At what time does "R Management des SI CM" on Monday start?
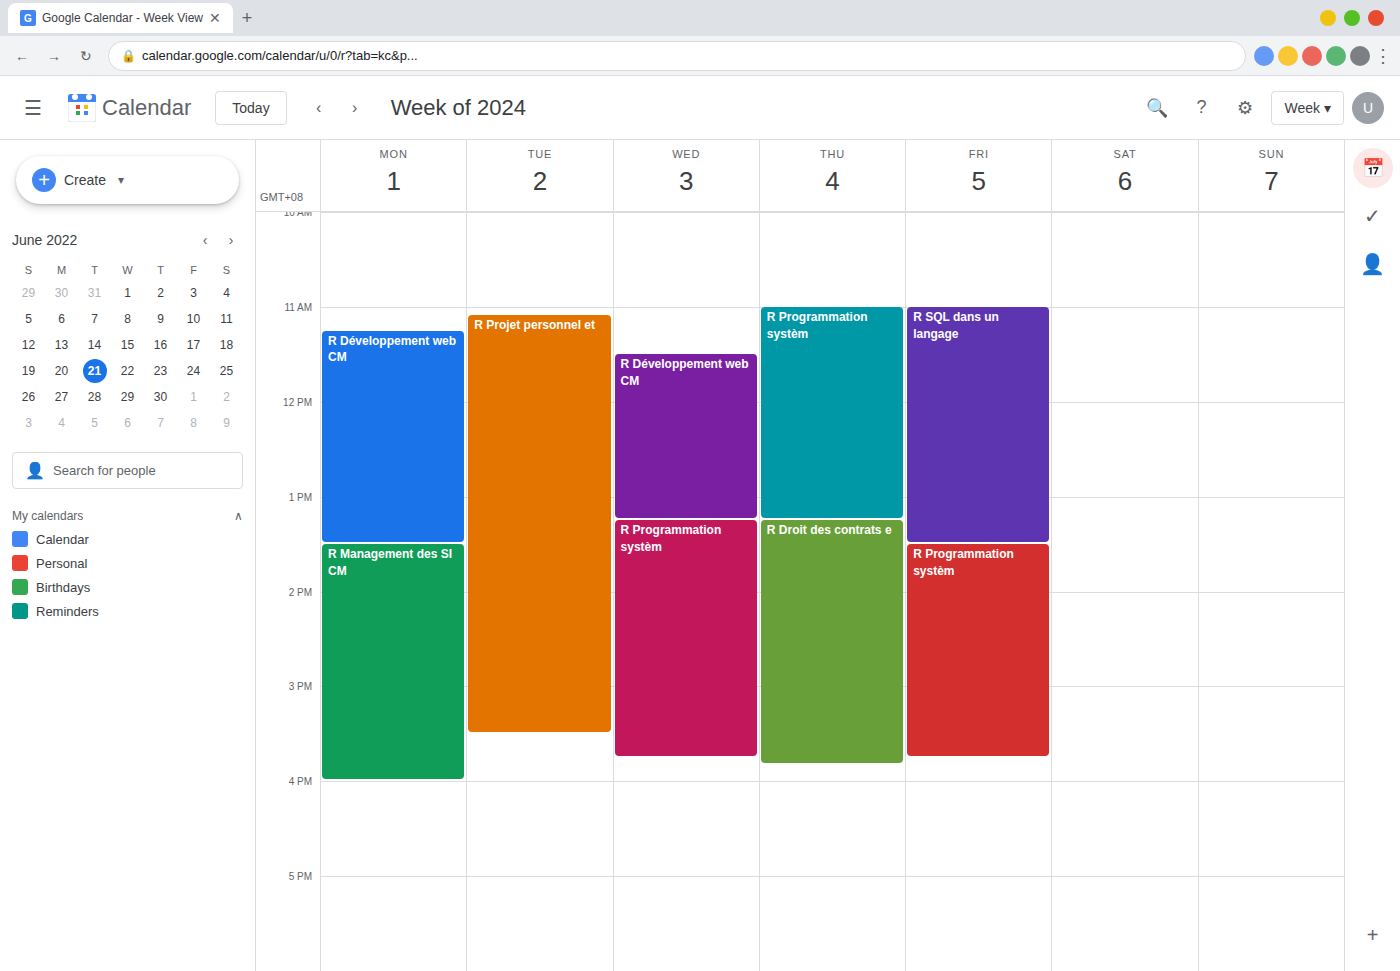
13:30